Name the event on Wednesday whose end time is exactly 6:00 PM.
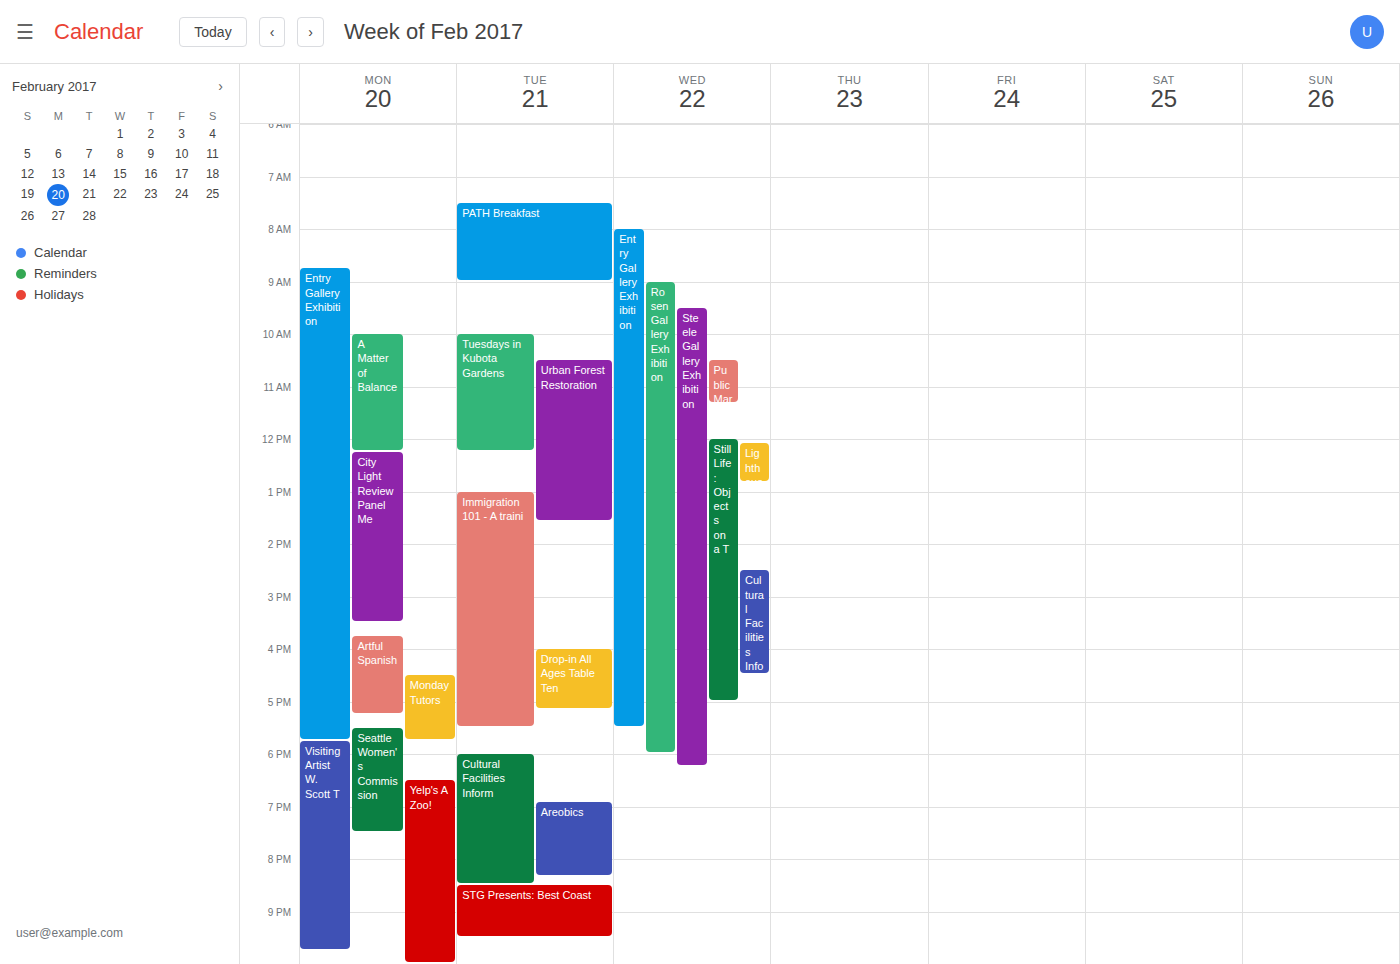
"Rosen Gallery Exhibition"